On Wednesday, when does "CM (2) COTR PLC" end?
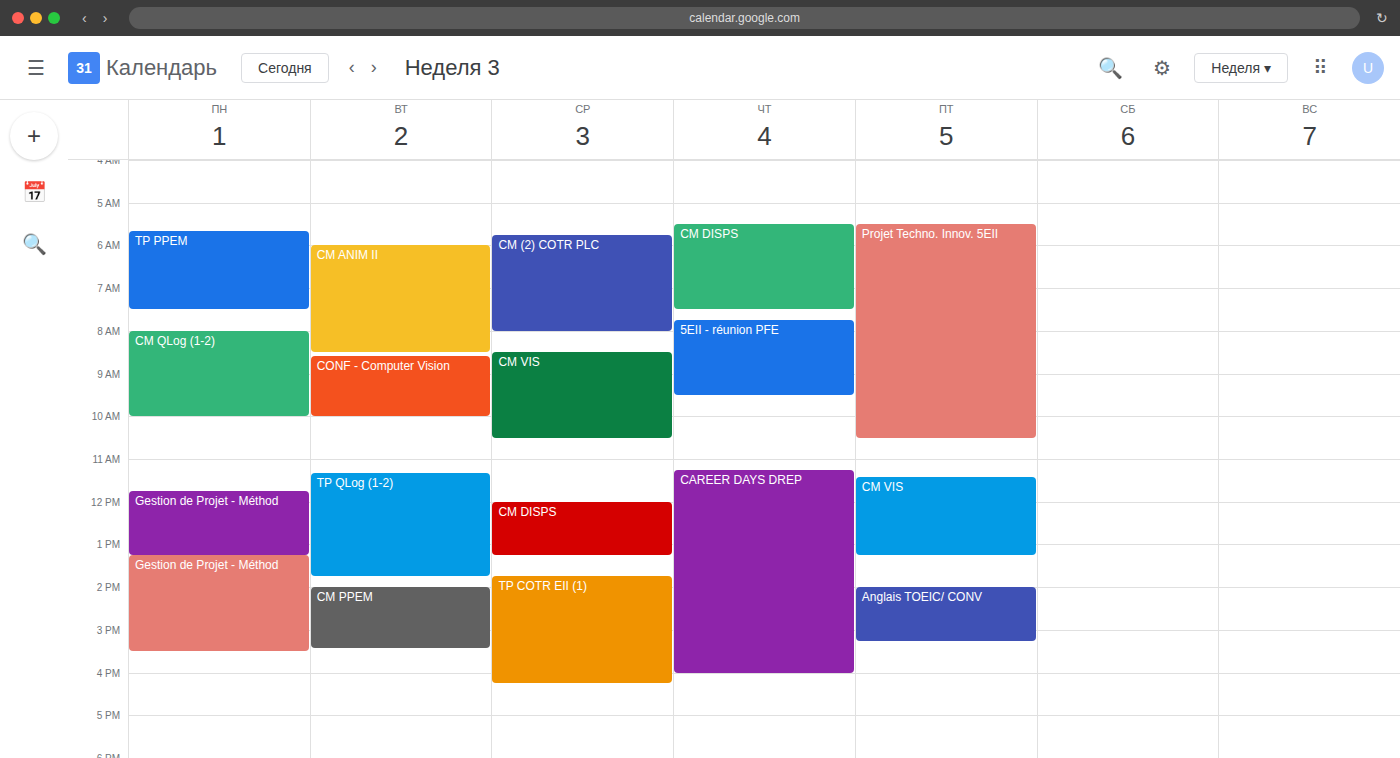
08:00